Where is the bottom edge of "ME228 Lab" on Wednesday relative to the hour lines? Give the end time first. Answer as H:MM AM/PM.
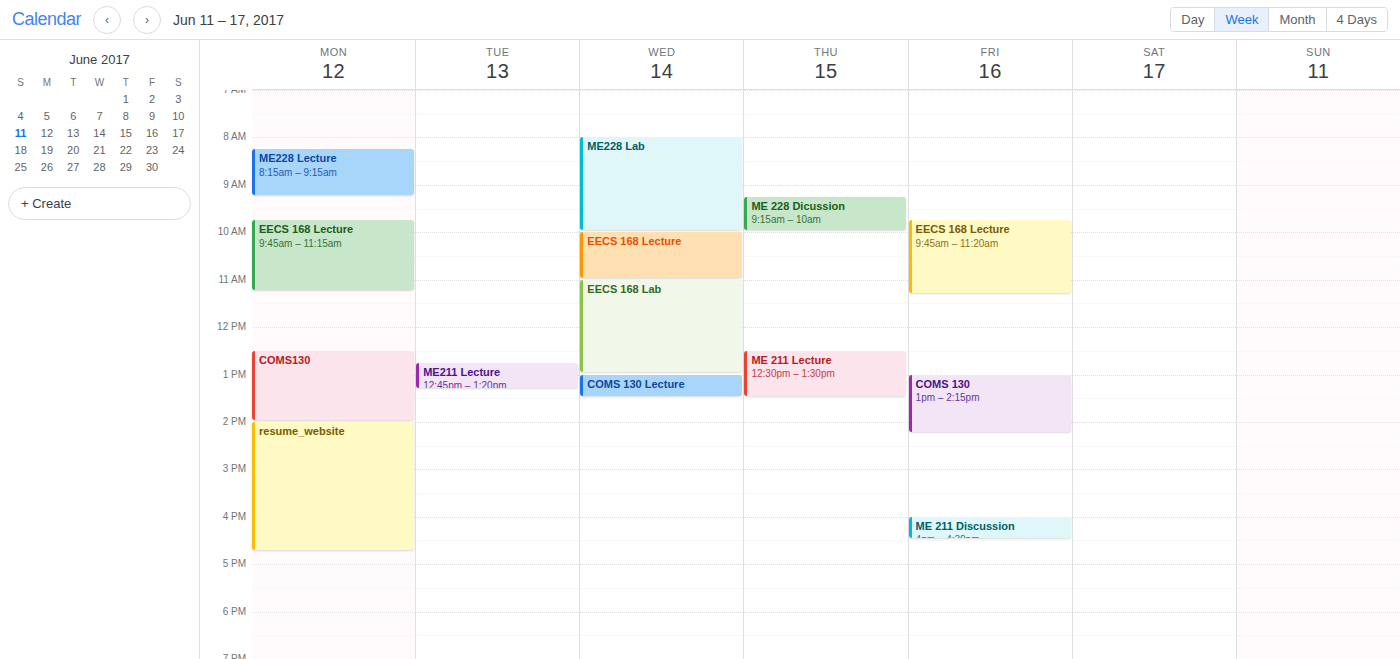
10:00 AM -- exactly on the 10 AM line.